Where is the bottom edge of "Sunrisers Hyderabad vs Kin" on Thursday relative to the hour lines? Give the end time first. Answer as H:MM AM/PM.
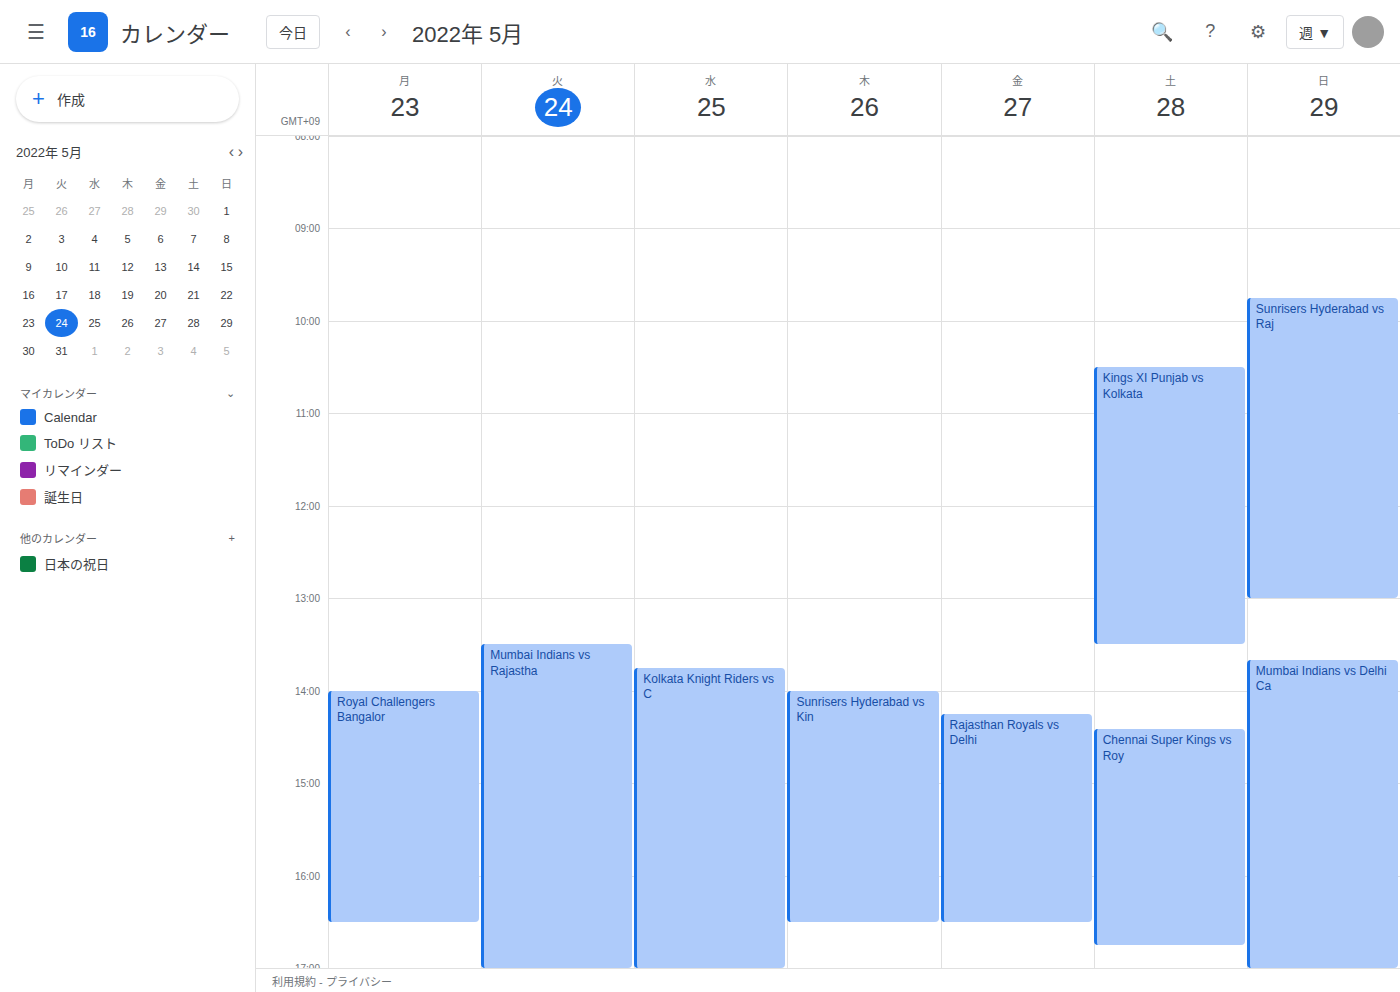
4:30 PM -- halfway between the 4 PM and 5 PM lines.